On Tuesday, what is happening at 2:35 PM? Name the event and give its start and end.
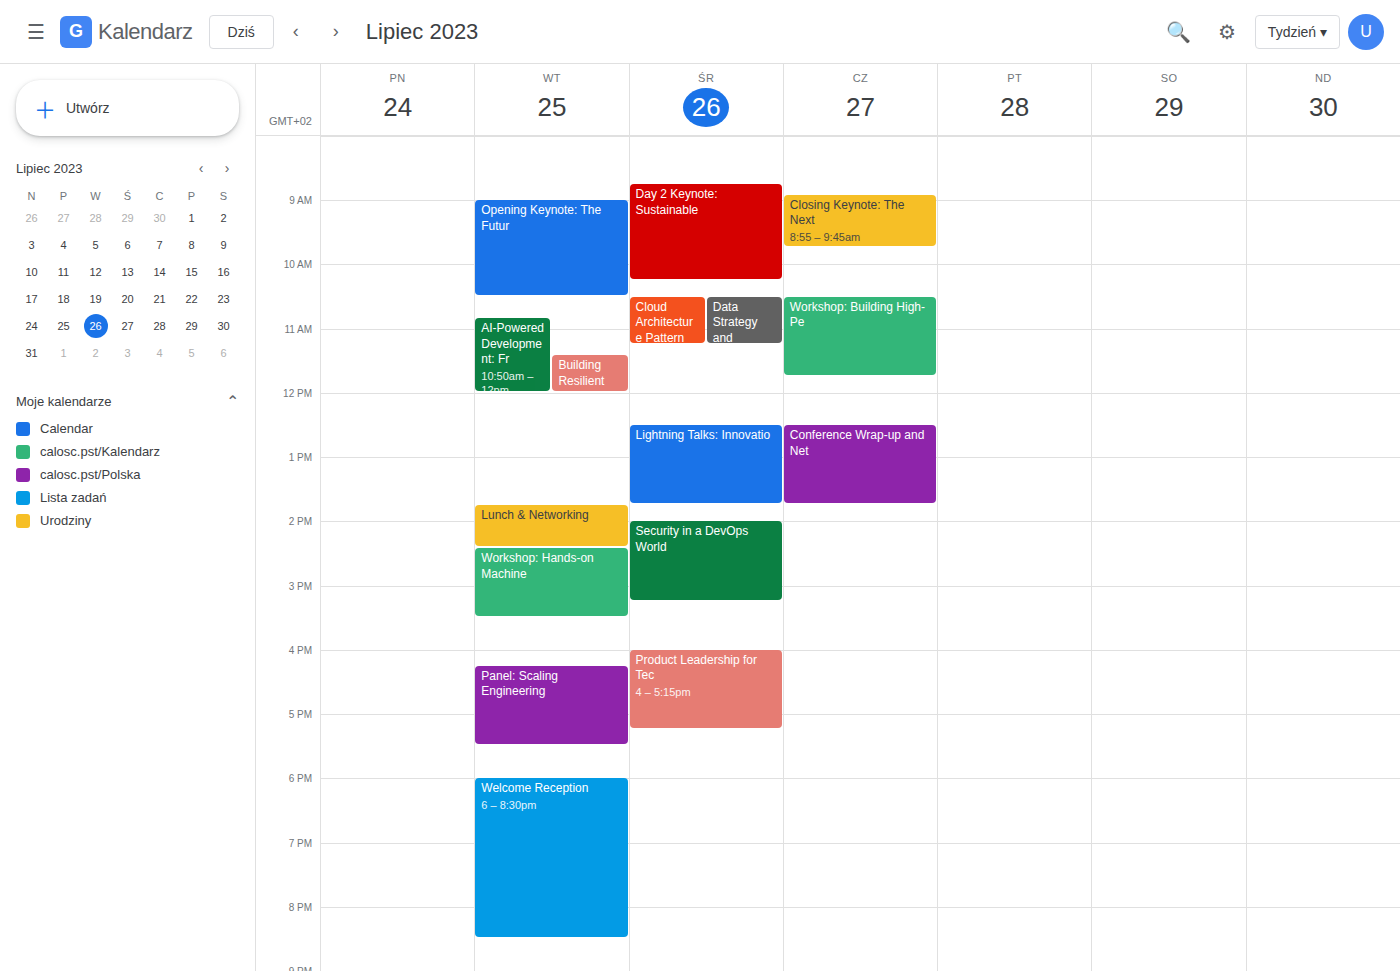
"Workshop: Hands-on Machine", 2:25 PM to 3:30 PM